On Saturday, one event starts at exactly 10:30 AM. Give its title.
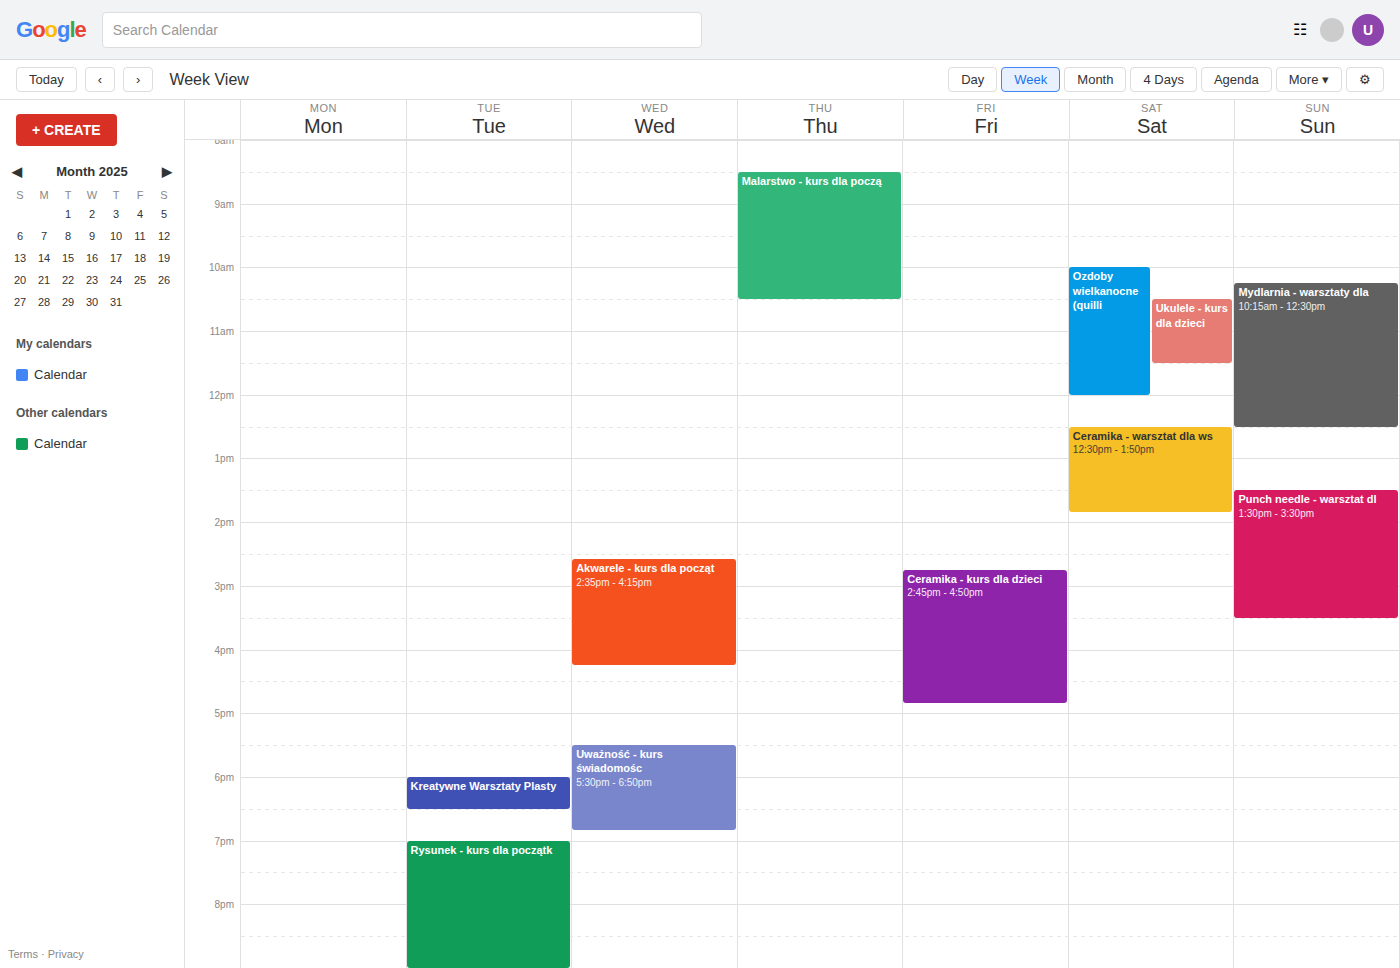
"Ukulele - kurs dla dzieci"